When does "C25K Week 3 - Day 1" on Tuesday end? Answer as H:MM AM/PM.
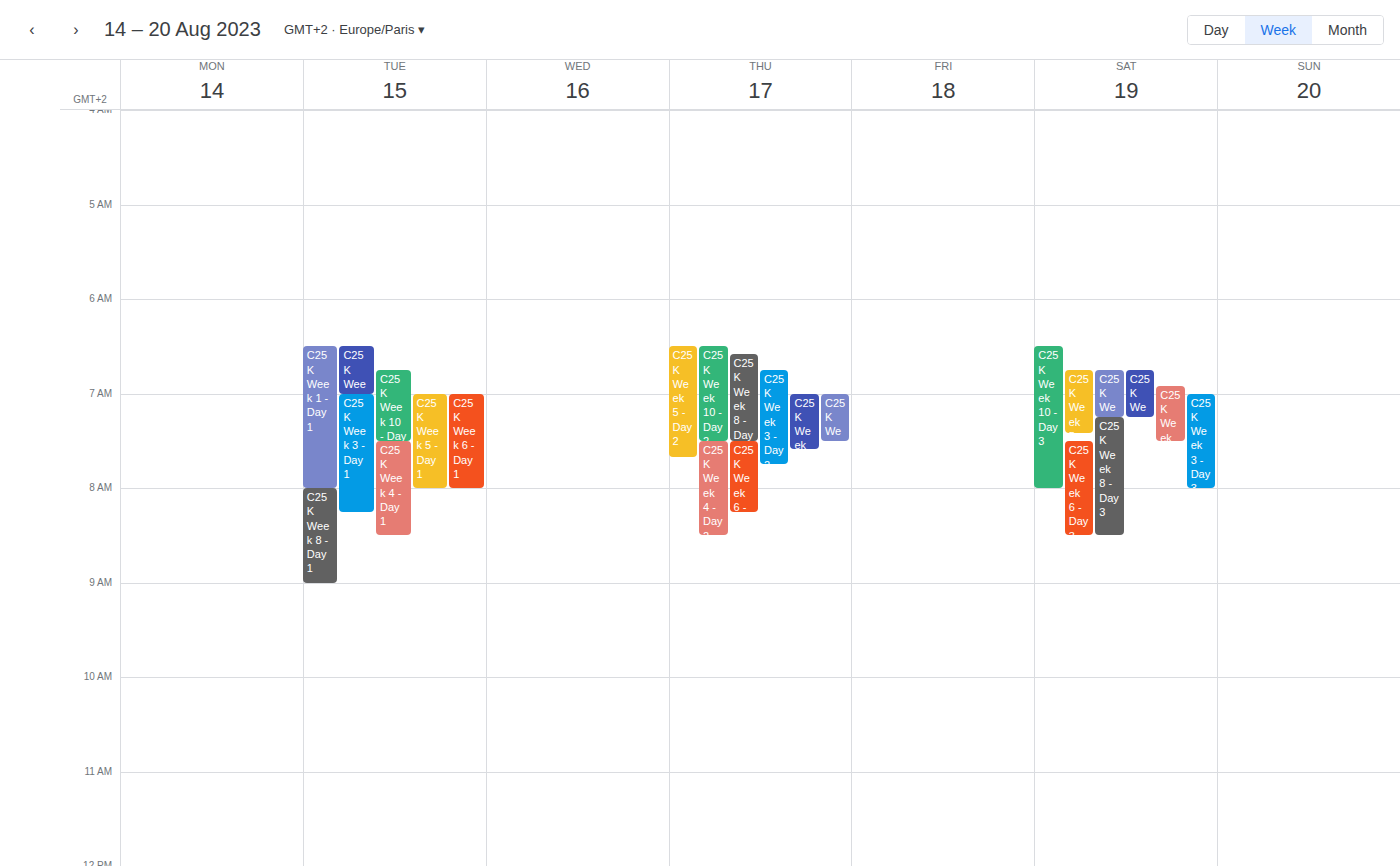
8:15 AM